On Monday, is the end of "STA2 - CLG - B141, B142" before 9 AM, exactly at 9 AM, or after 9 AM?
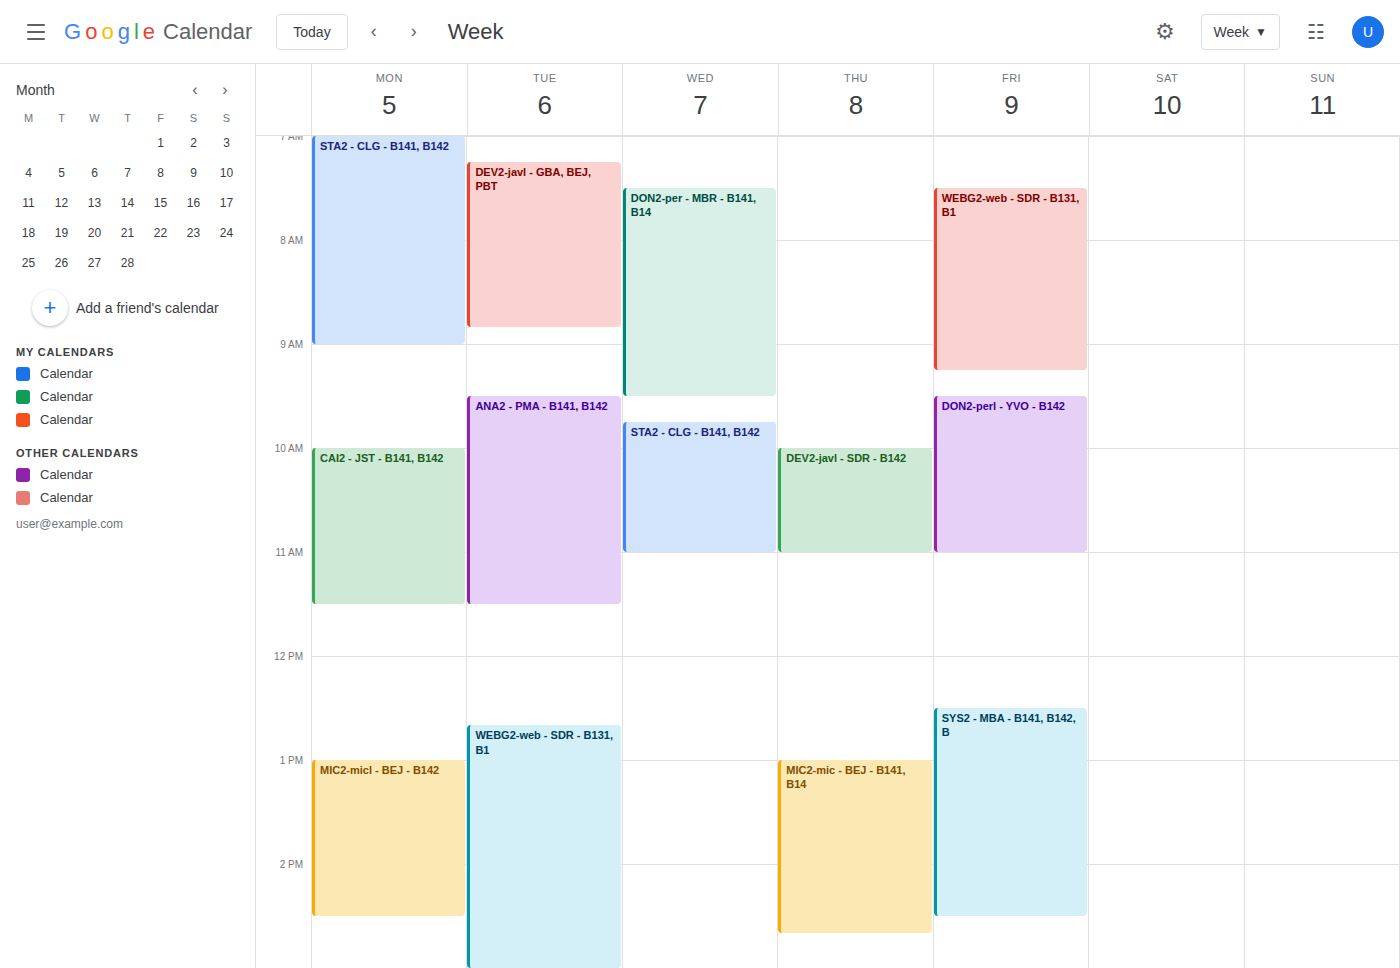
9:00 AM -- exactly at 9 AM, on the 9 AM line.